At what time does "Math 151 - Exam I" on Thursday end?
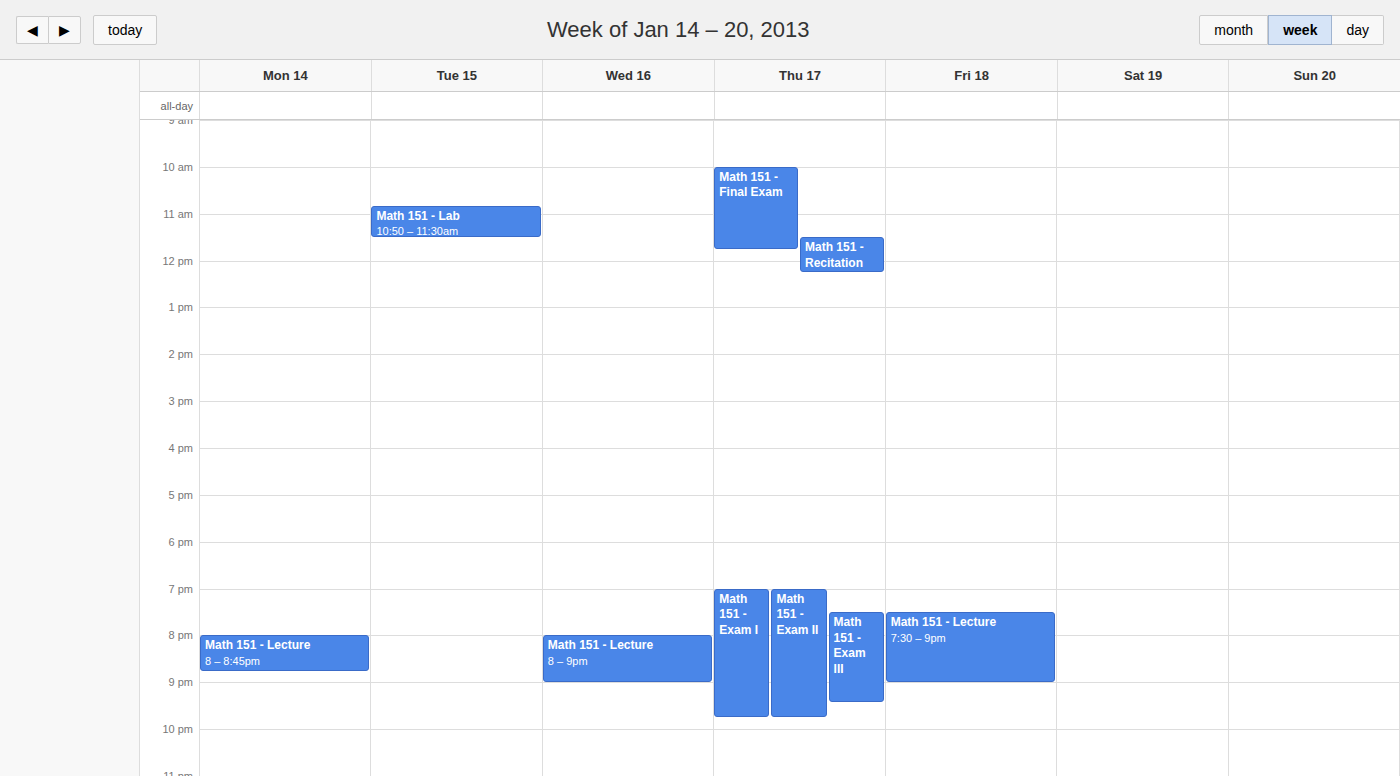
9:45 PM